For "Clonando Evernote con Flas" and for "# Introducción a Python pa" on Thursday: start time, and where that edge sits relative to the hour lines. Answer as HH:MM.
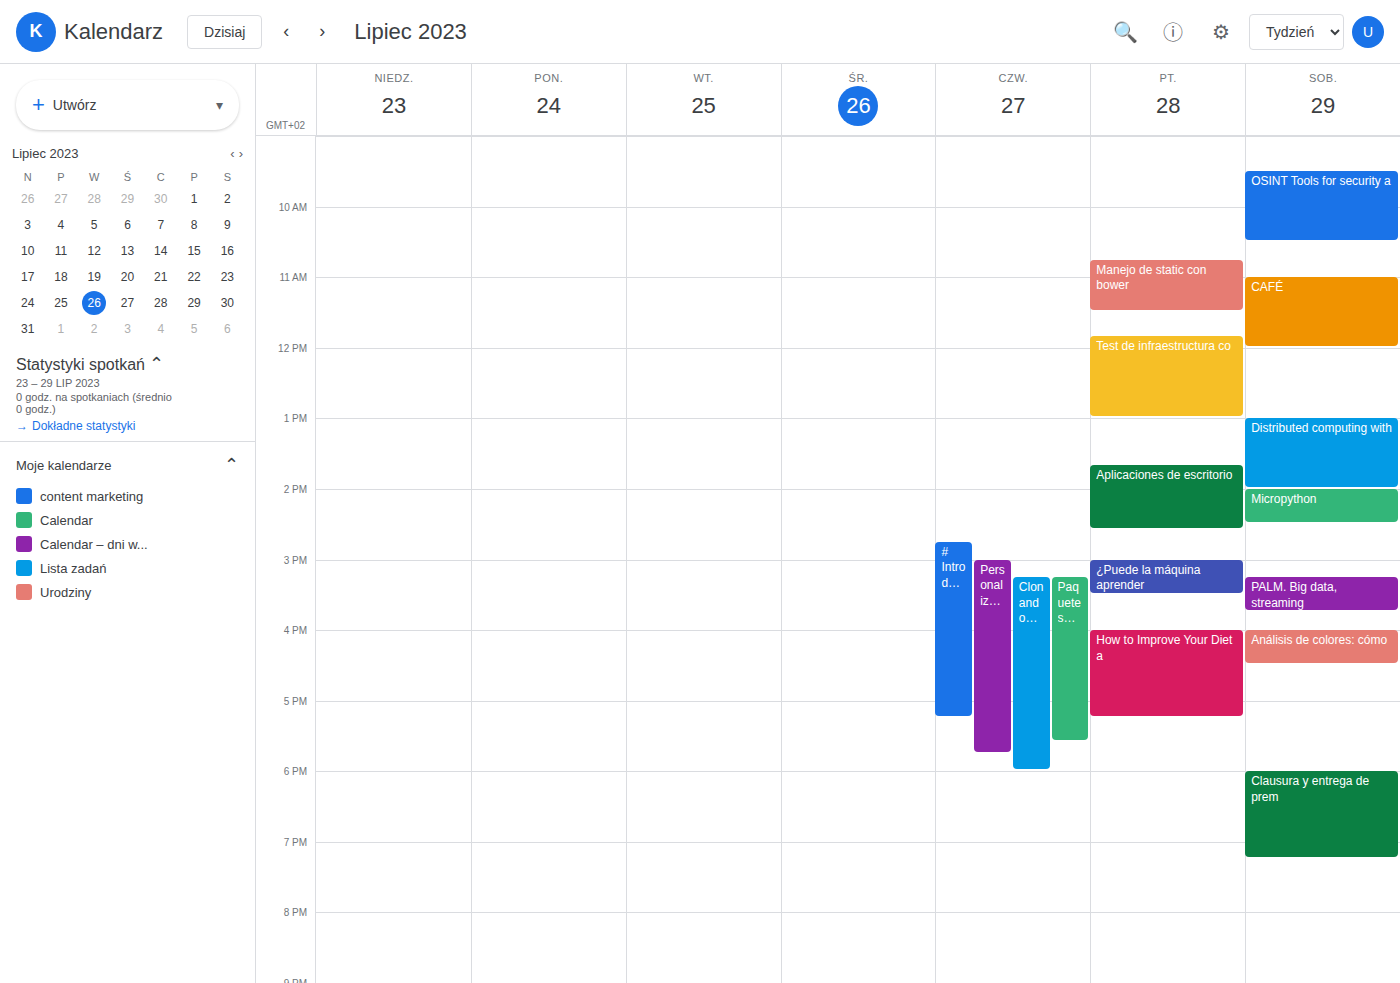
"Clonando Evernote con Flas": 15:15, neither: a quarter of the way from the 15:00 line to the 16:00 line. "# Introducción a Python pa": 14:45, neither: three quarters of the way from the 14:00 line to the 15:00 line.